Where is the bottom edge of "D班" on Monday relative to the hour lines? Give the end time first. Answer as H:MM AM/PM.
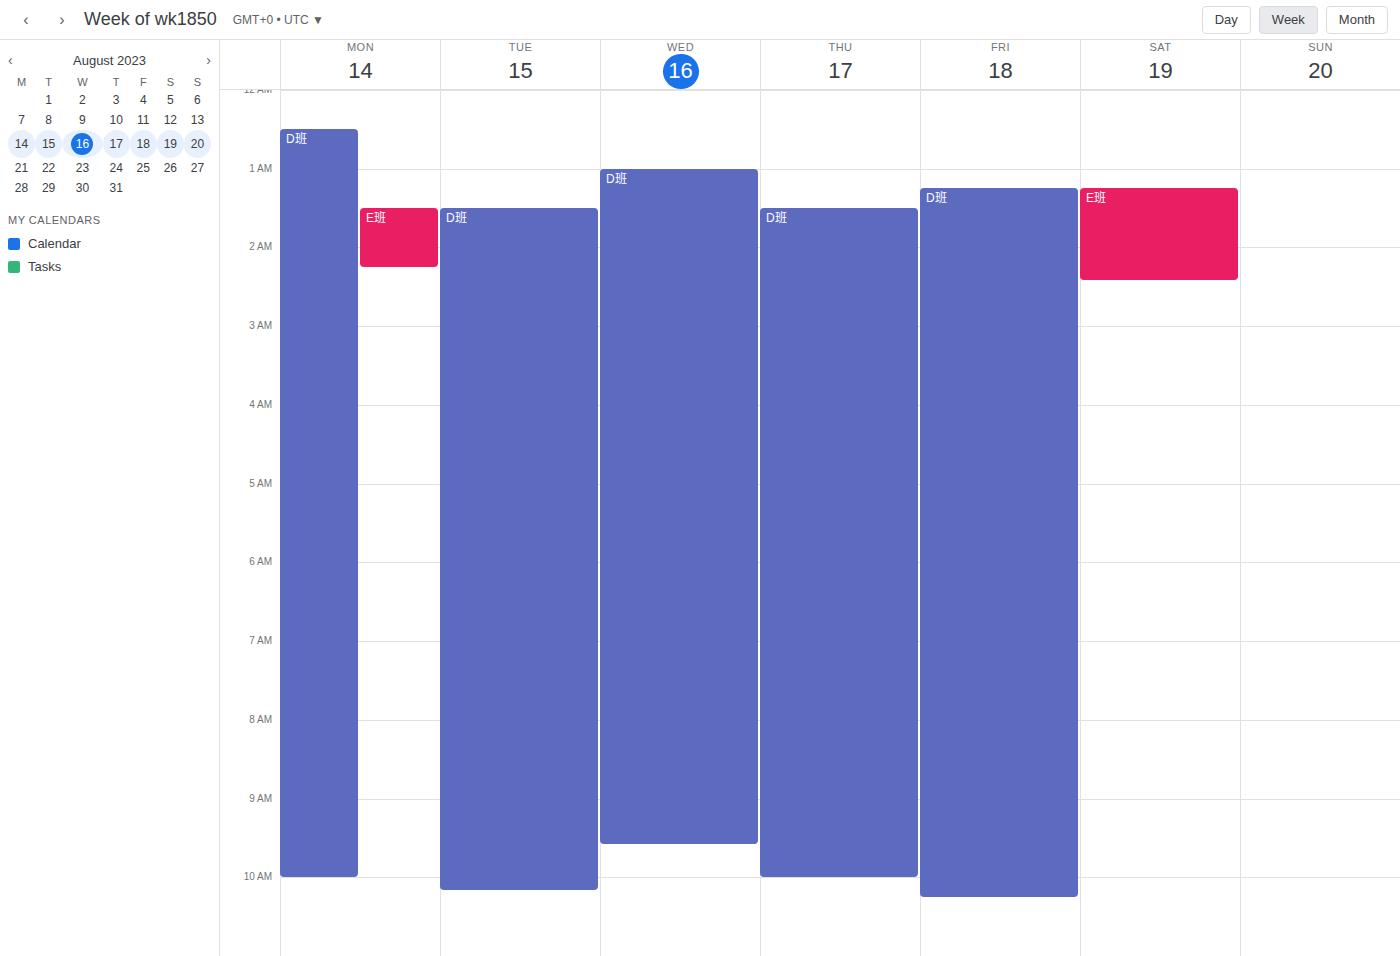
10:00 AM -- exactly on the 10 AM line.